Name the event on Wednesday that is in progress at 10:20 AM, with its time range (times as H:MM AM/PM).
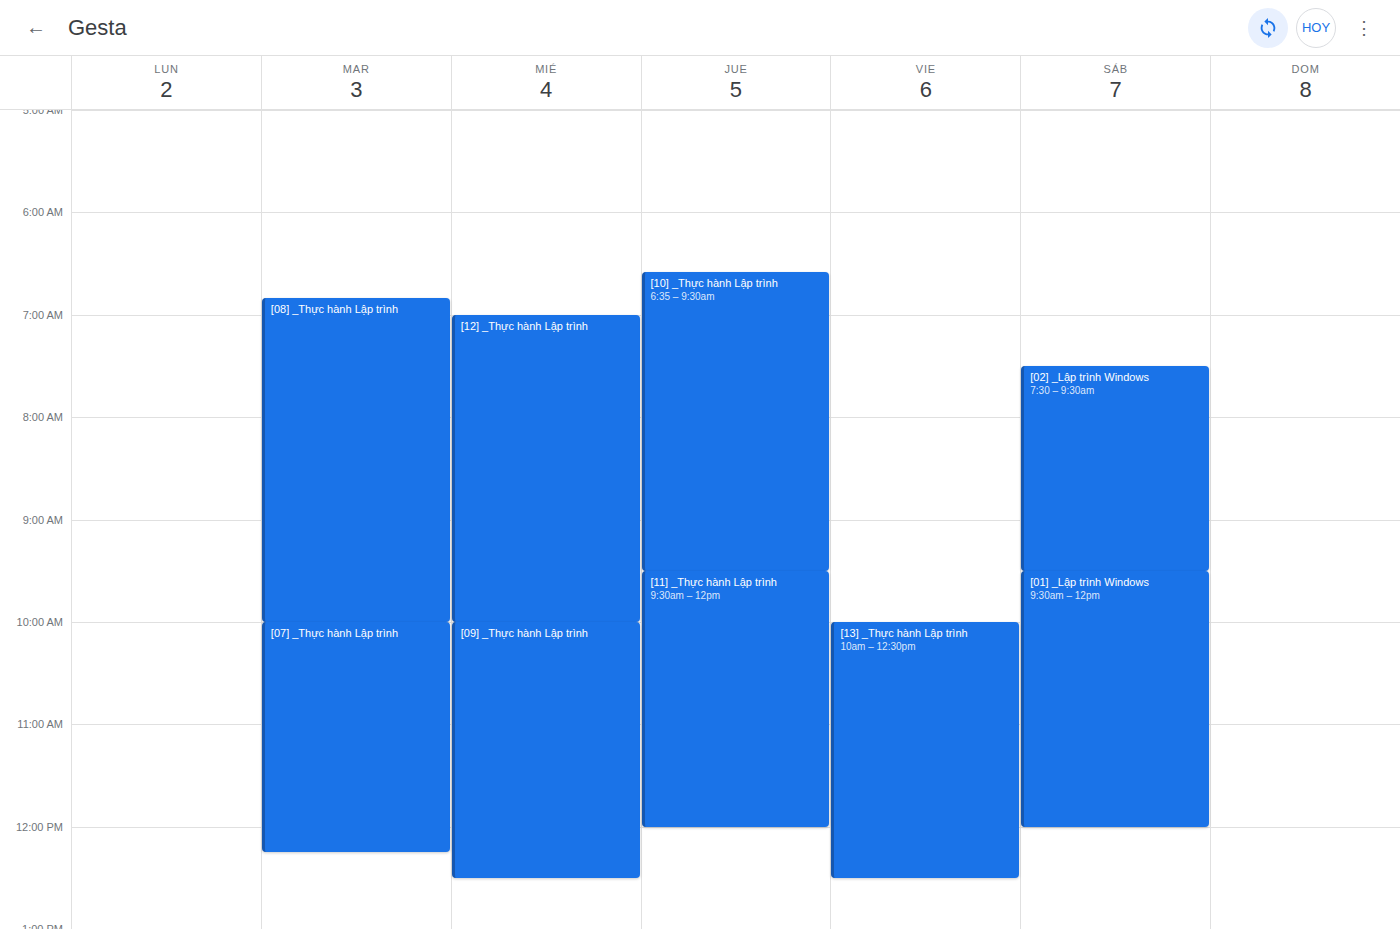
"[09] _Thực hành Lập trình", 10:00 AM to 12:30 PM